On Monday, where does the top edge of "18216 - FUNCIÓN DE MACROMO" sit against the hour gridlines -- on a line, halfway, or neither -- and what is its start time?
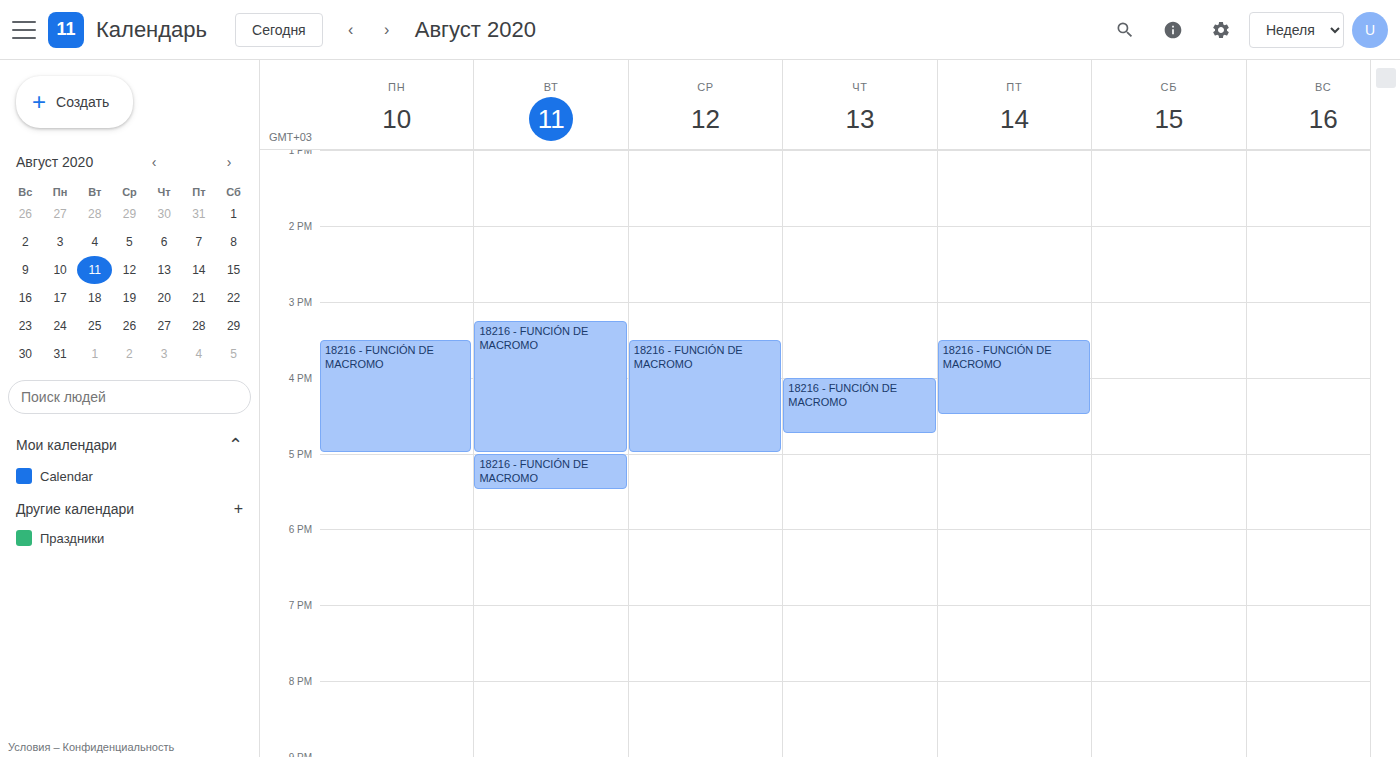
3:30 PM -- halfway between the 3 PM and 4 PM lines.